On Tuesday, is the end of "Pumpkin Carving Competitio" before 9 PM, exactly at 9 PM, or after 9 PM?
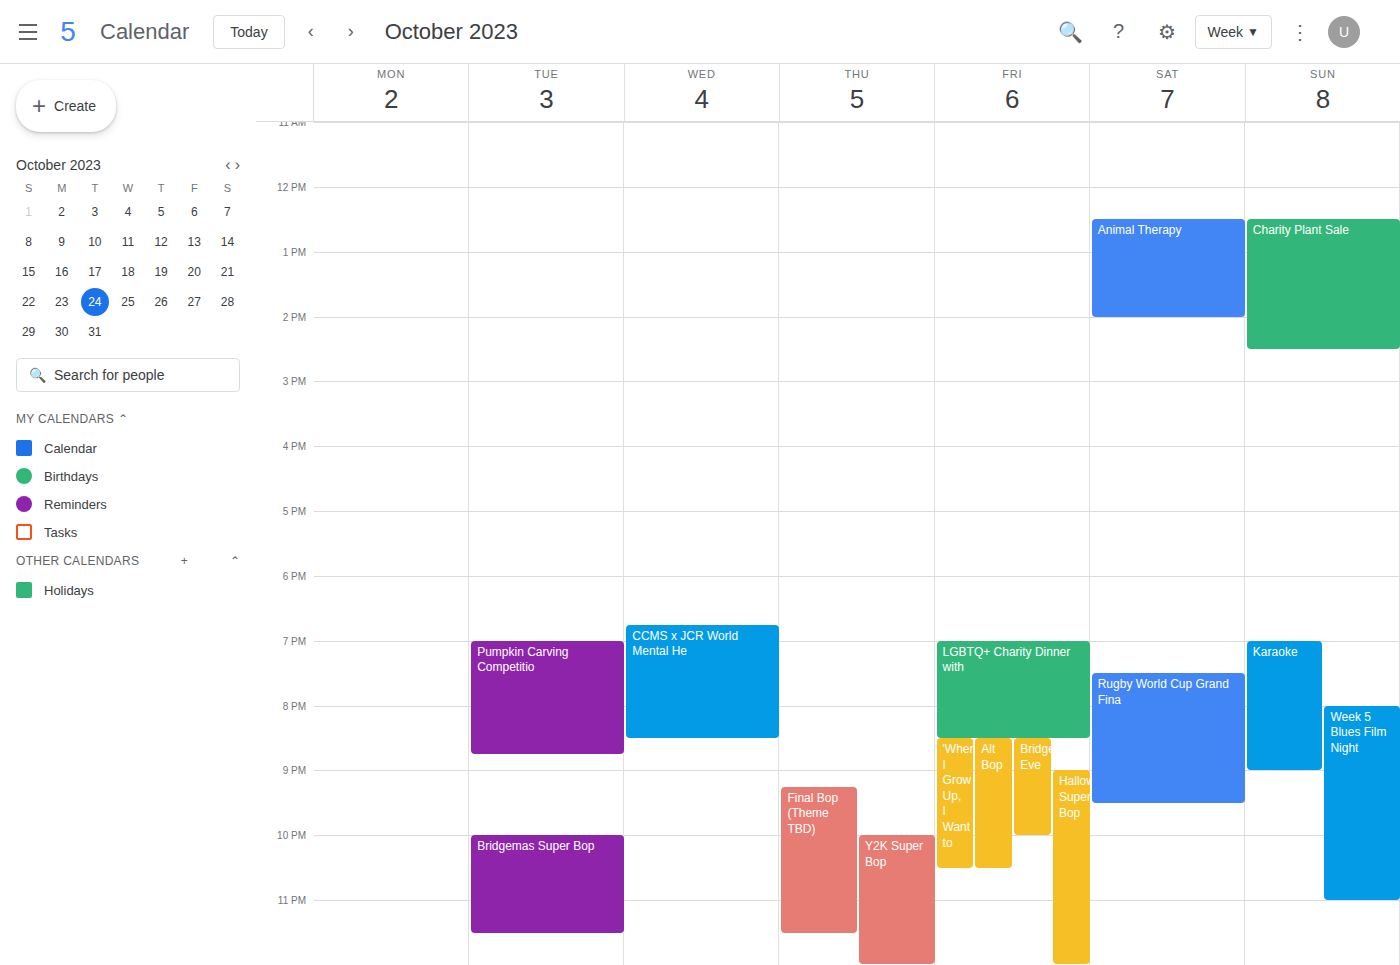
8:45 PM -- before 9 PM, 15 minutes above the 9 PM line.